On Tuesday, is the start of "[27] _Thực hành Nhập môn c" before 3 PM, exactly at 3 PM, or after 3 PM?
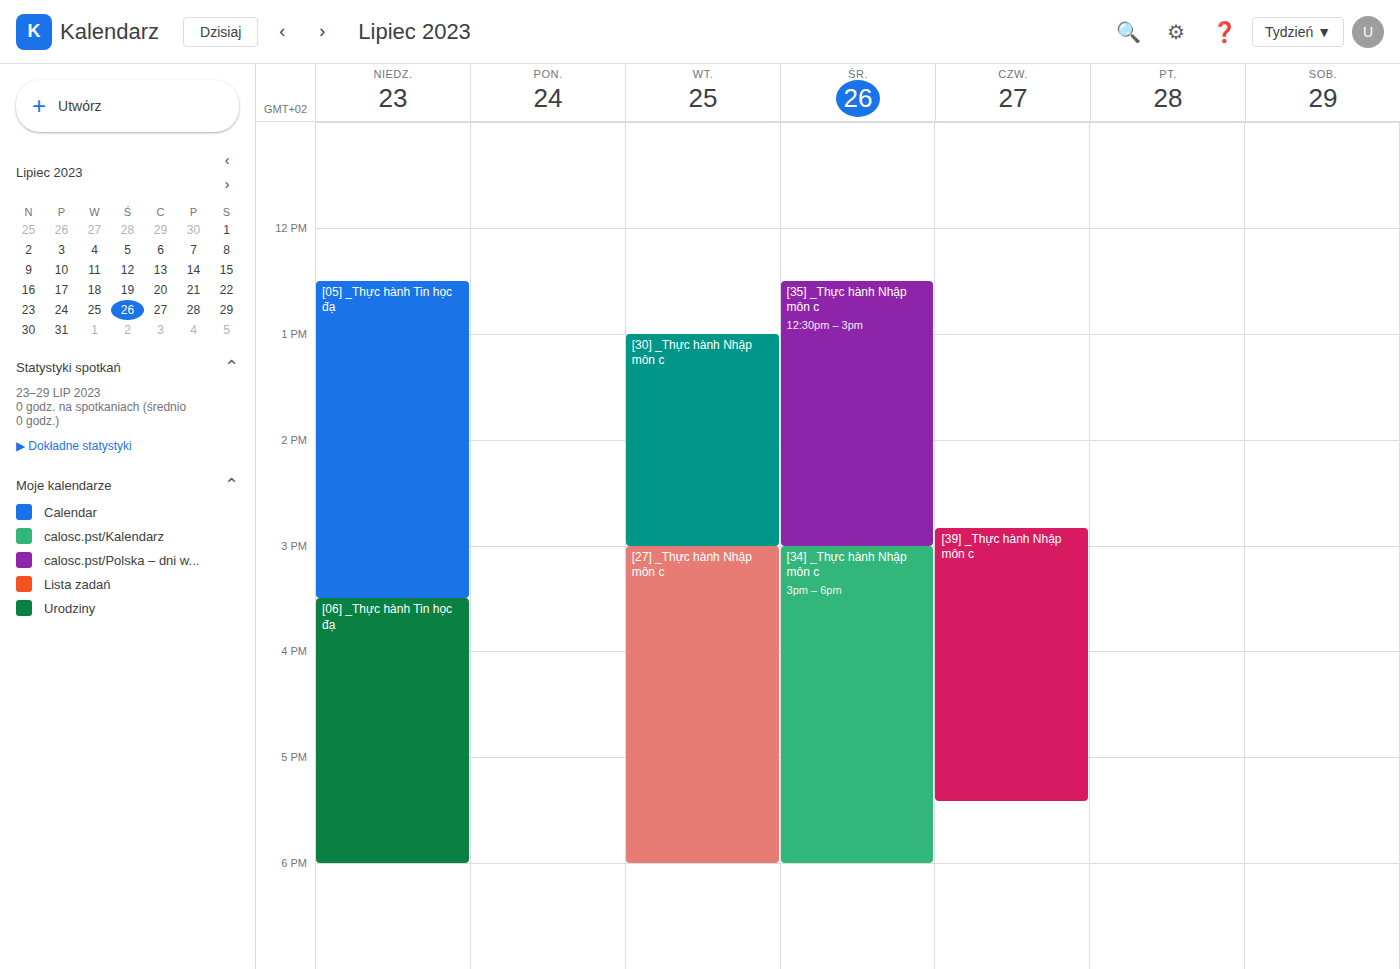
3:00 PM -- exactly at 3 PM, on the 3 PM line.